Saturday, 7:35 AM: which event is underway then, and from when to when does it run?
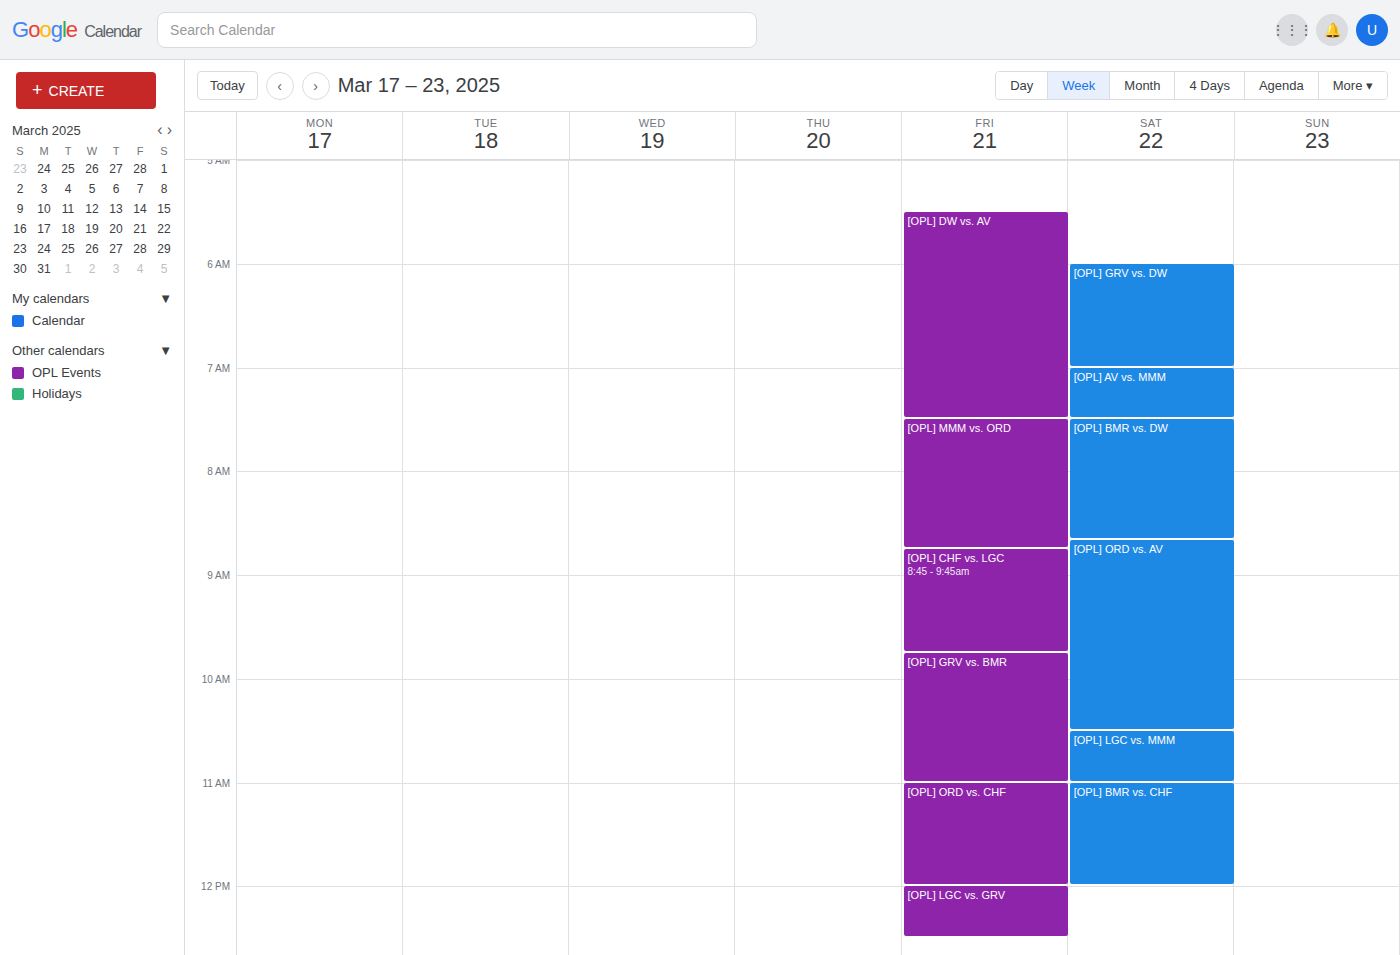
"[OPL] BMR vs. DW", 7:30 AM to 8:40 AM